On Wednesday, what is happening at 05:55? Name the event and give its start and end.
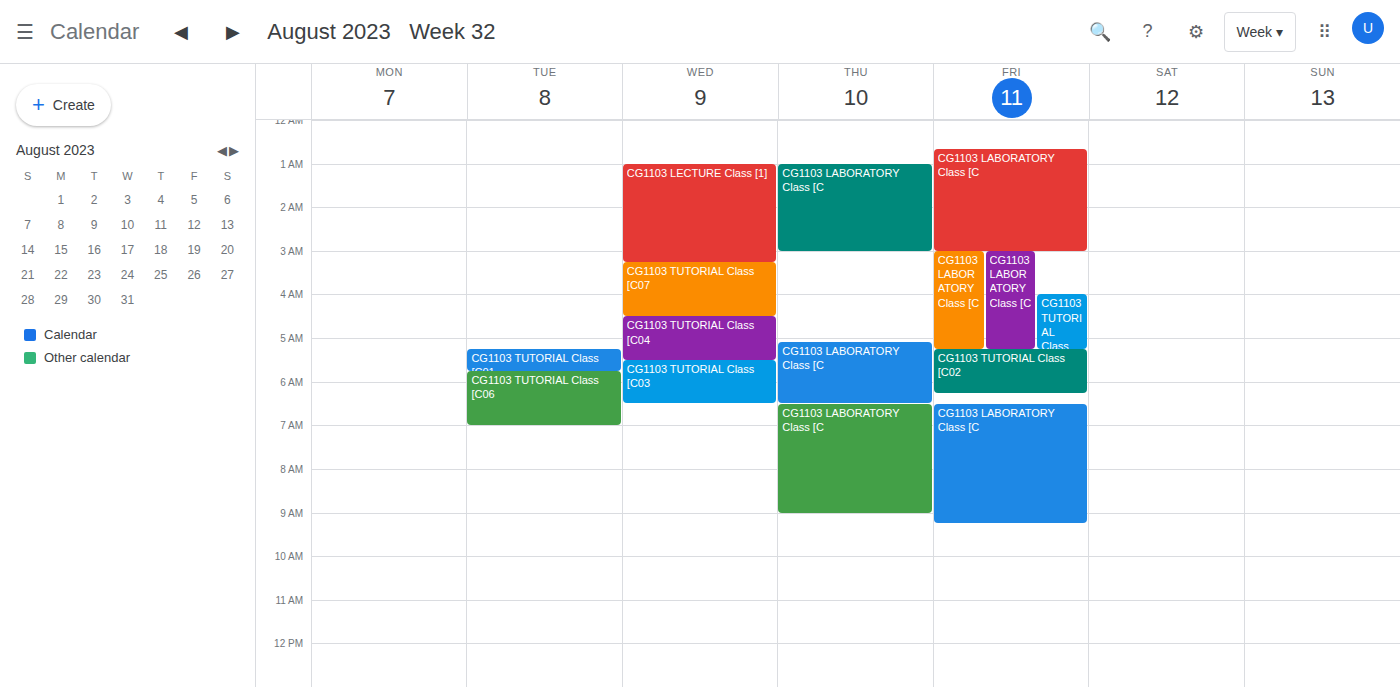
"CG1103 TUTORIAL Class [C03", 05:30 to 06:30